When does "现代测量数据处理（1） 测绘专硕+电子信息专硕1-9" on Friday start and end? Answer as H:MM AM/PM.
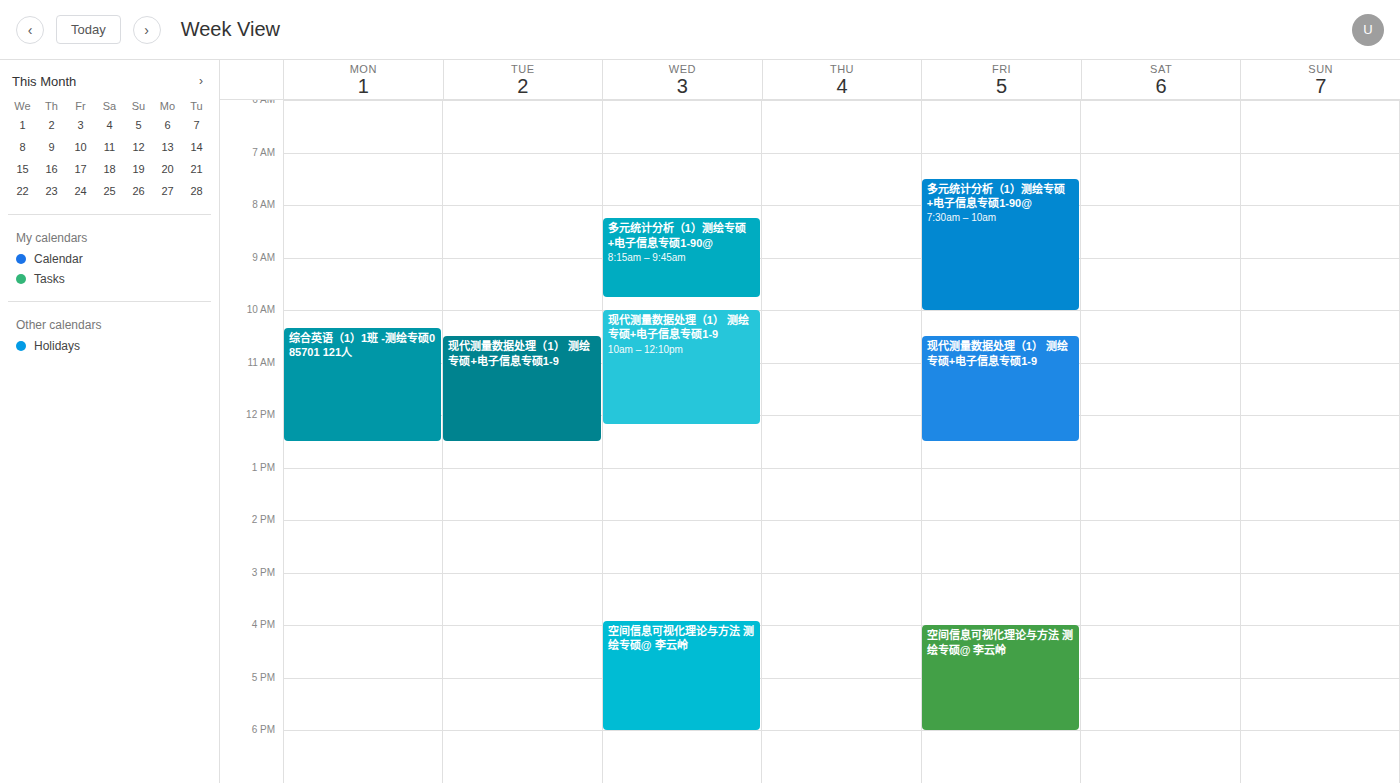
10:30 AM to 12:30 PM